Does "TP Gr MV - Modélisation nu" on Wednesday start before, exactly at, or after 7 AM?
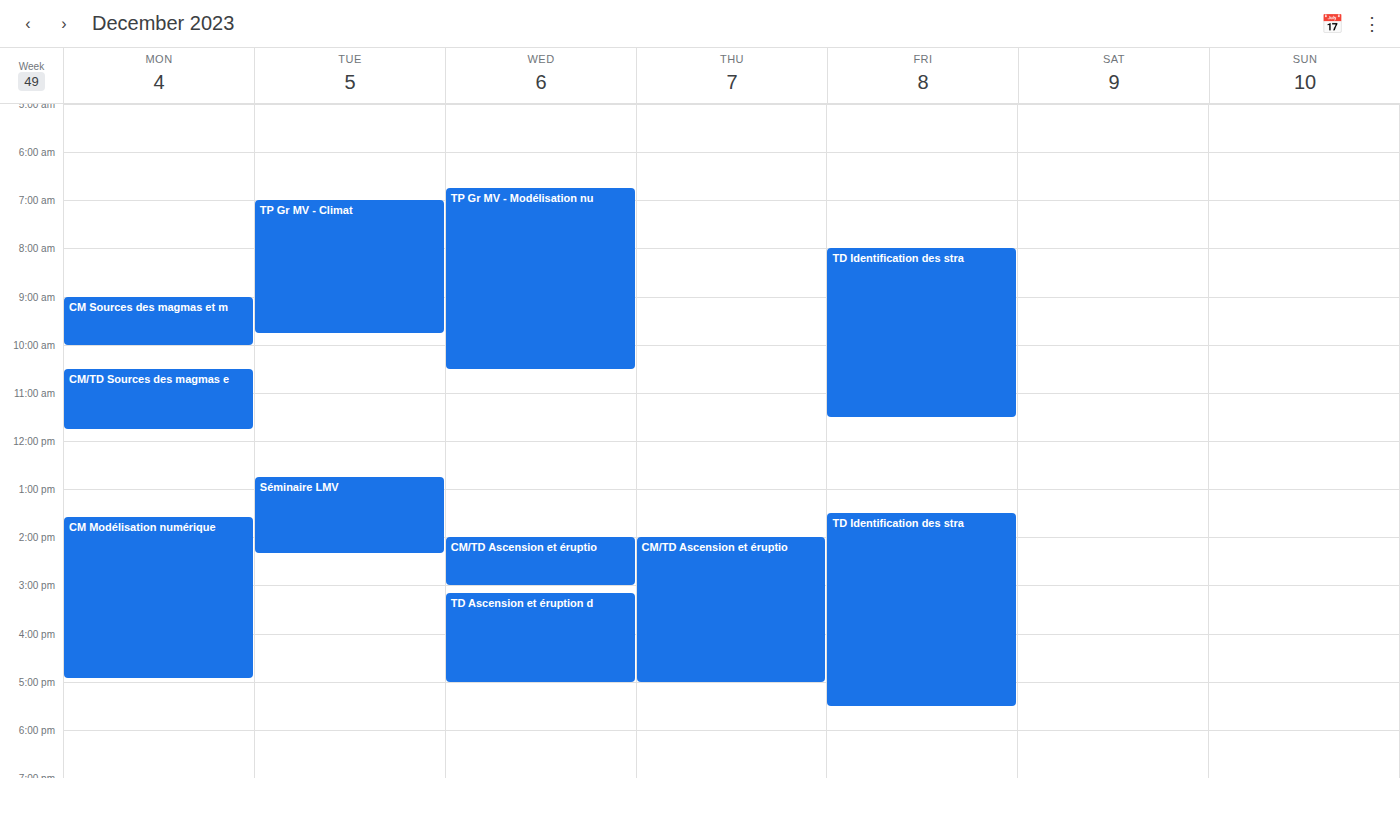
6:45 AM -- before 7 AM, 15 minutes above the 7 AM line.